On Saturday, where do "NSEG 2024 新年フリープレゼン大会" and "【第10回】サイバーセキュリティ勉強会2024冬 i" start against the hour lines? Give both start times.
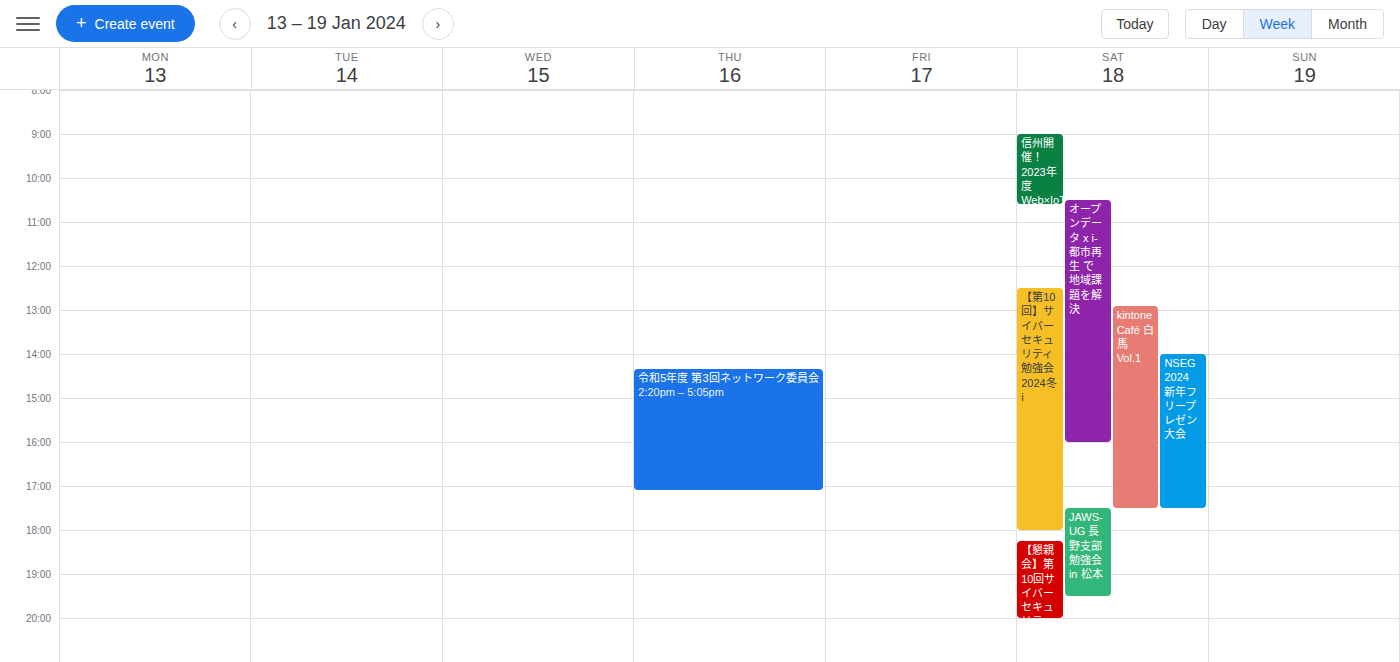
"NSEG 2024 新年フリープレゼン大会": 2:00 PM, exactly on the 2 PM line. "【第10回】サイバーセキュリティ勉強会2024冬 i": 12:30 PM, halfway between the 12 PM and 1 PM lines.